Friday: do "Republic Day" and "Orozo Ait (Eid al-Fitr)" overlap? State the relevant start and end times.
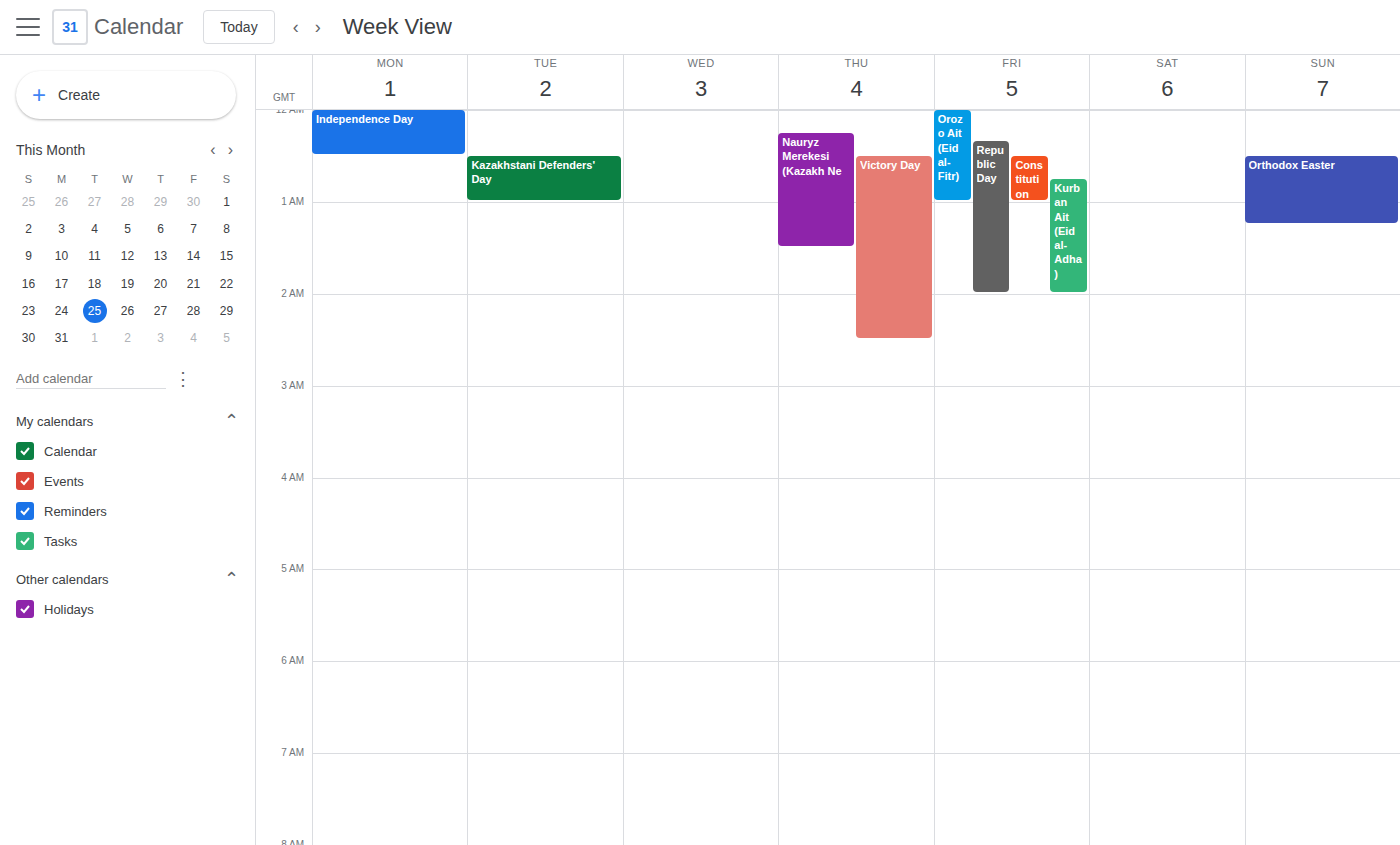
"Republic Day" starts at 12:20 AM, before "Orozo Ait (Eid al-Fitr)" ends at 1:00 AM -- they overlap.